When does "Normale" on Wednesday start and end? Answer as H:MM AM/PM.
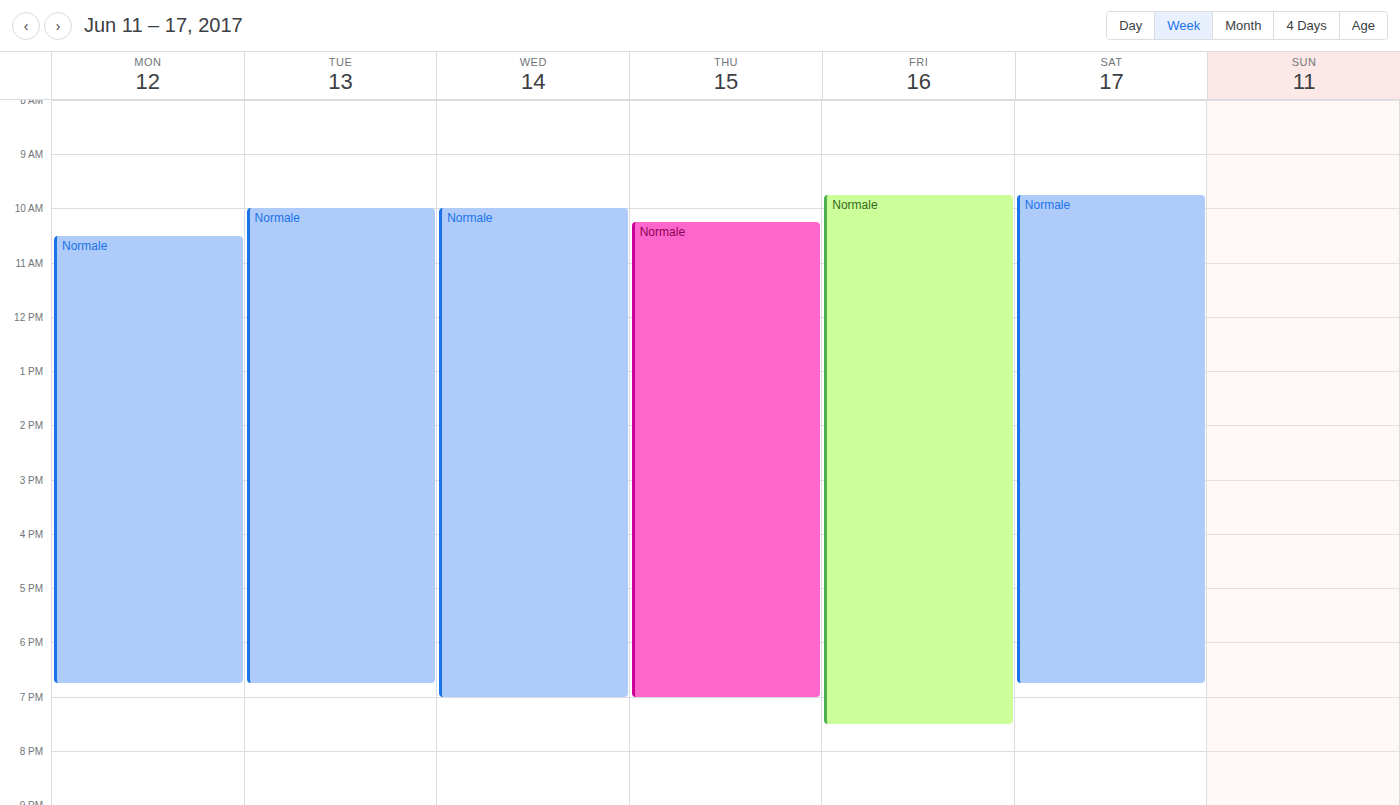
10:00 AM to 7:00 PM